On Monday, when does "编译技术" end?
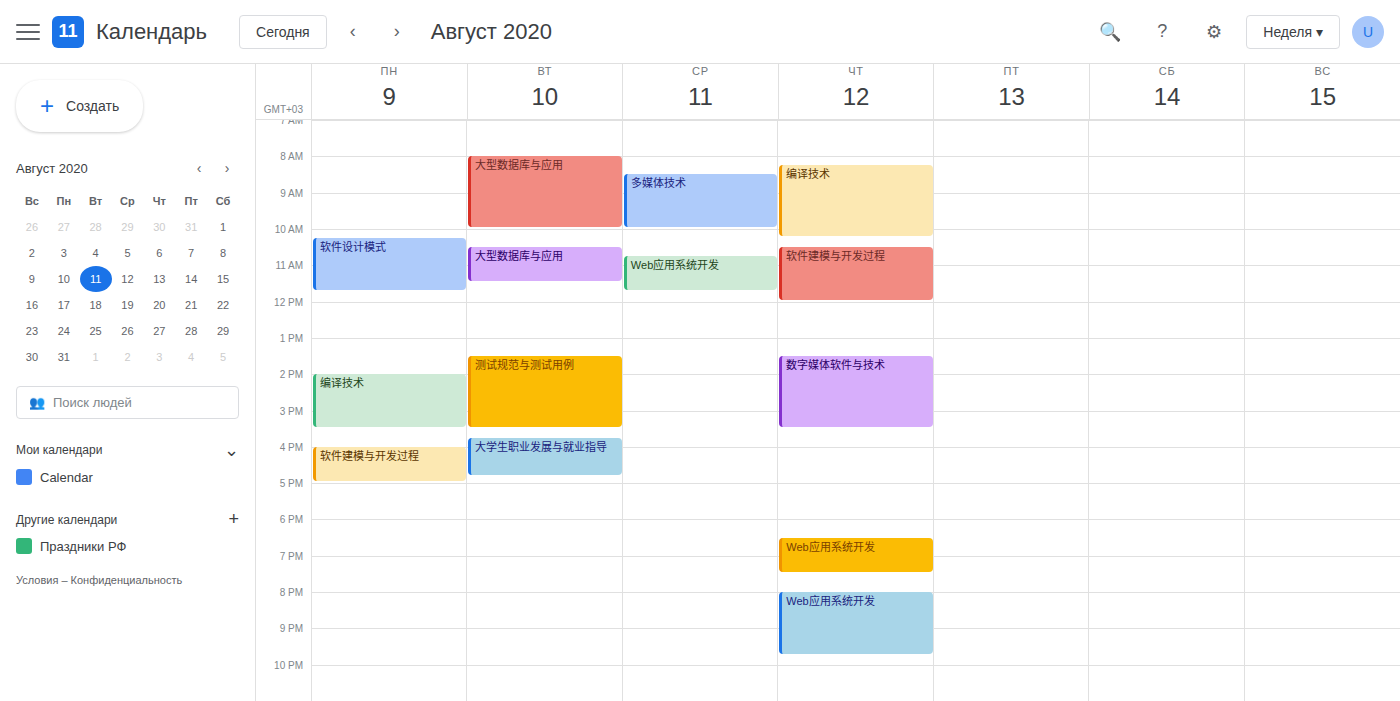
3:30 PM